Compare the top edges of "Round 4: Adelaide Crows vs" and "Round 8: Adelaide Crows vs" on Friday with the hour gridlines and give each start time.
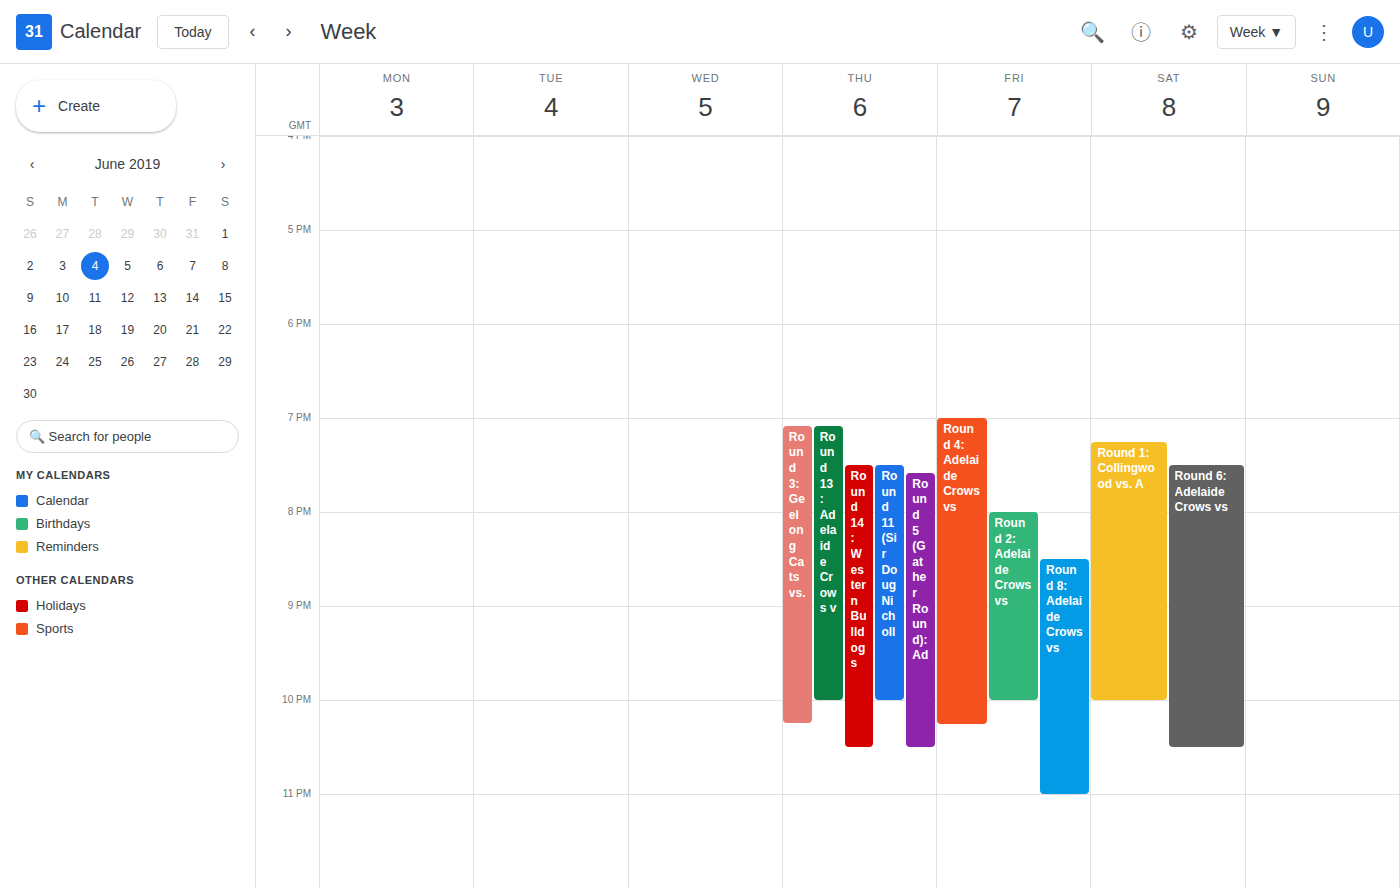
"Round 4: Adelaide Crows vs": 7:00 PM, exactly on the 7 PM line. "Round 8: Adelaide Crows vs": 8:30 PM, halfway between the 8 PM and 9 PM lines.